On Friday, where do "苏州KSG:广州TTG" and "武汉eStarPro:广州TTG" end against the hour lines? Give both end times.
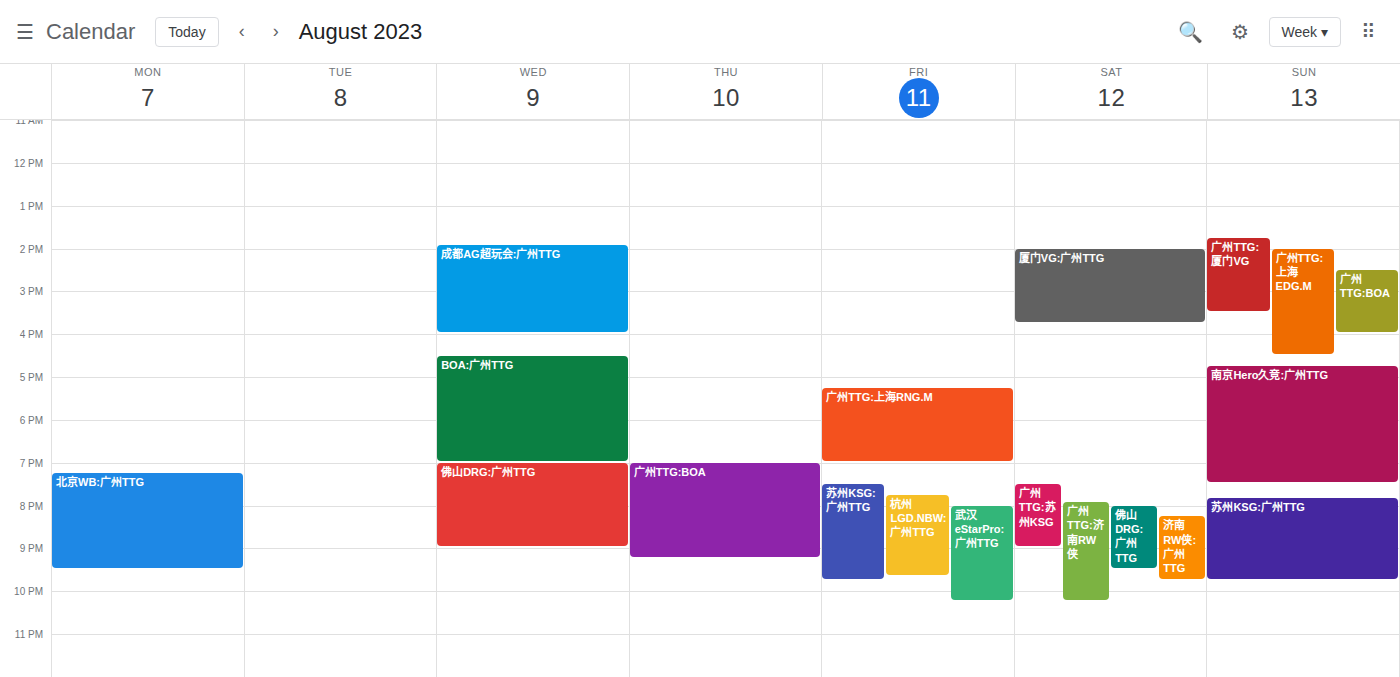
"苏州KSG:广州TTG": 9:45 PM, neither: three quarters of the way from the 9 PM line to the 10 PM line. "武汉eStarPro:广州TTG": 10:15 PM, neither: a quarter of the way from the 10 PM line to the 11 PM line.